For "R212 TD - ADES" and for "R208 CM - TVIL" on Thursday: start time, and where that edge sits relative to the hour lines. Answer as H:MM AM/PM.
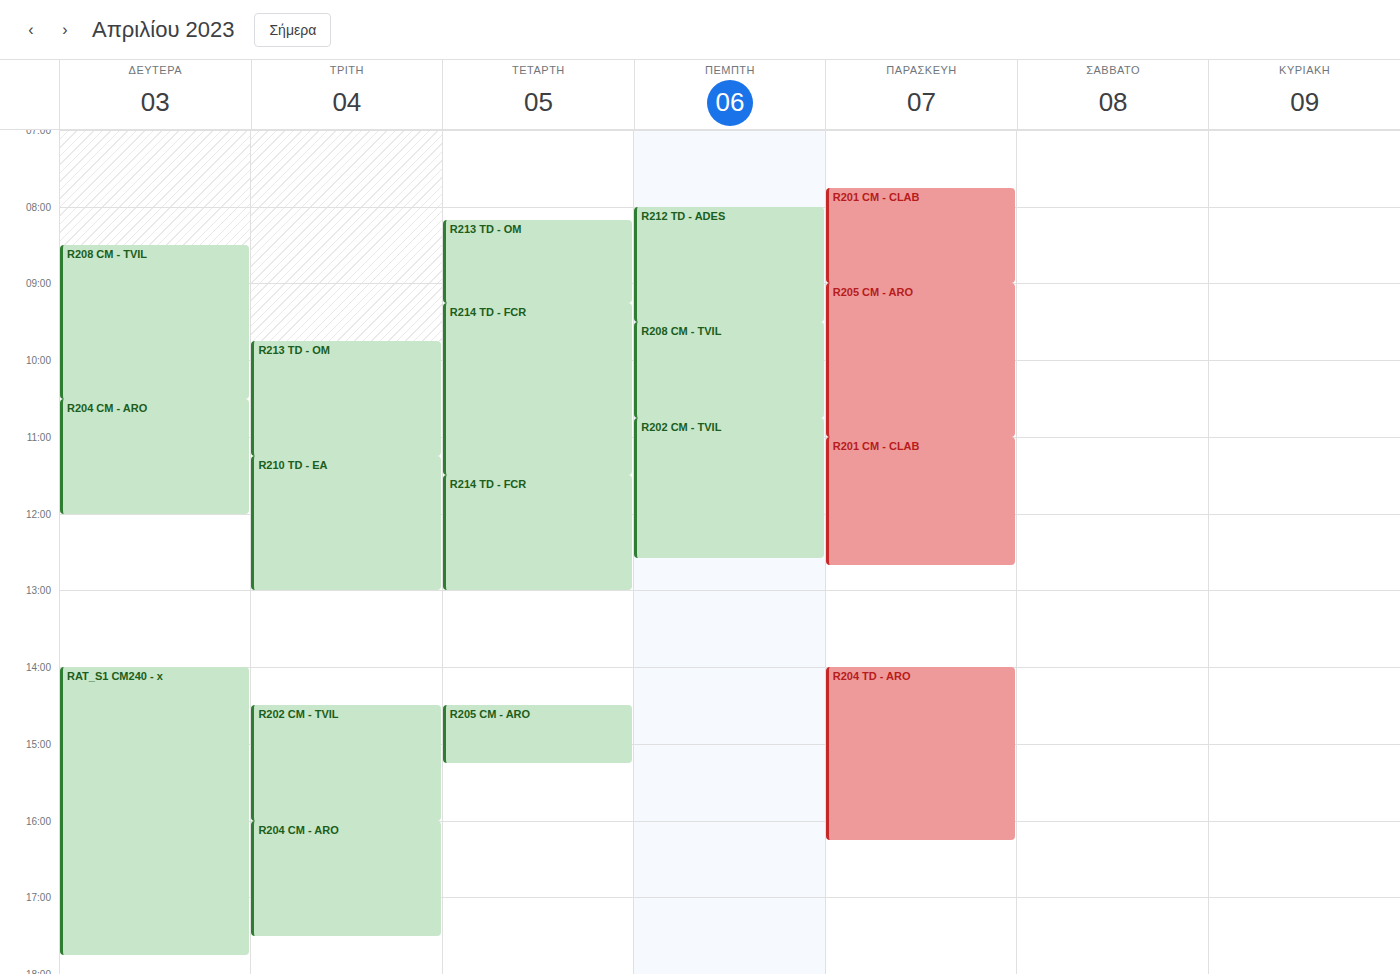
"R212 TD - ADES": 8:00 AM, exactly on the 8 AM line. "R208 CM - TVIL": 9:30 AM, halfway between the 9 AM and 10 AM lines.